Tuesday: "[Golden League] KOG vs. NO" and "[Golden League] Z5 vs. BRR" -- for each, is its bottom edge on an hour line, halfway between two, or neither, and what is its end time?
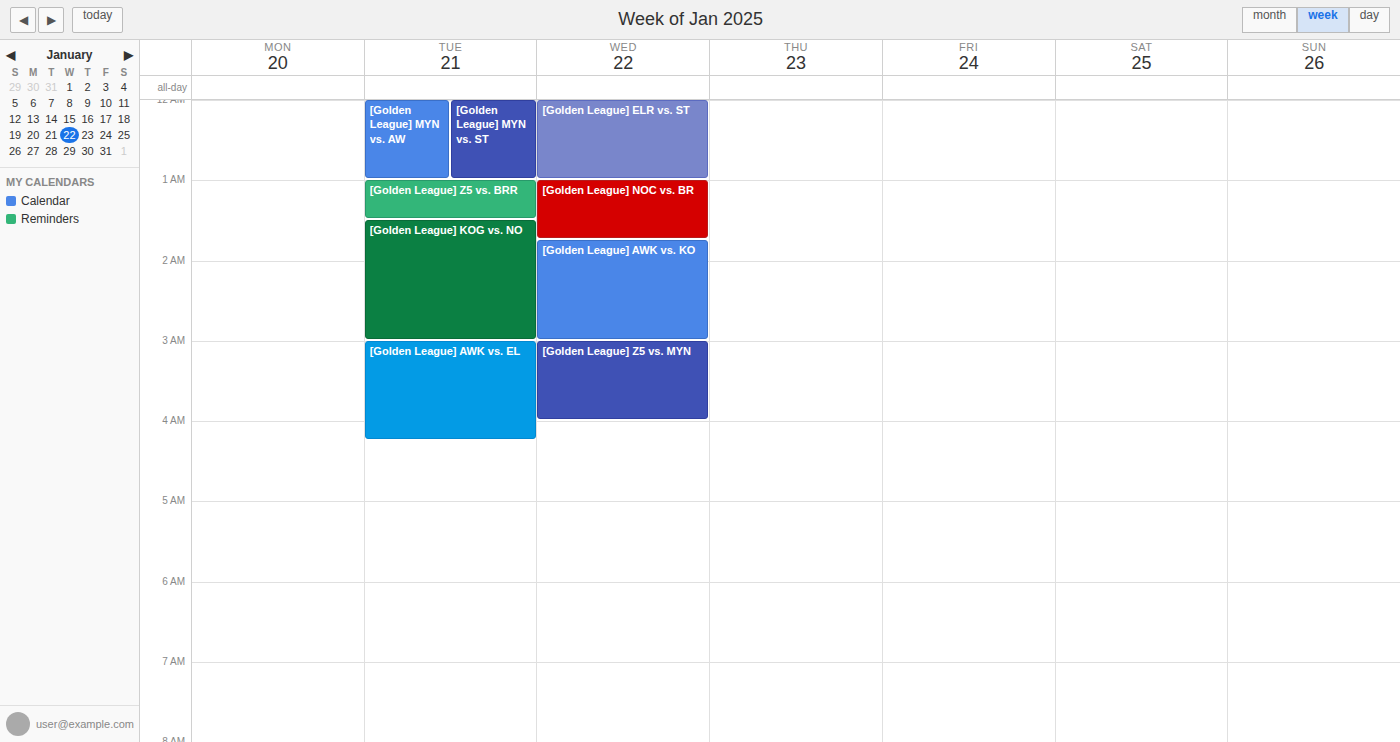
"[Golden League] KOG vs. NO": 3:00 AM, exactly on the 3 AM line. "[Golden League] Z5 vs. BRR": 1:30 AM, halfway between the 1 AM and 2 AM lines.